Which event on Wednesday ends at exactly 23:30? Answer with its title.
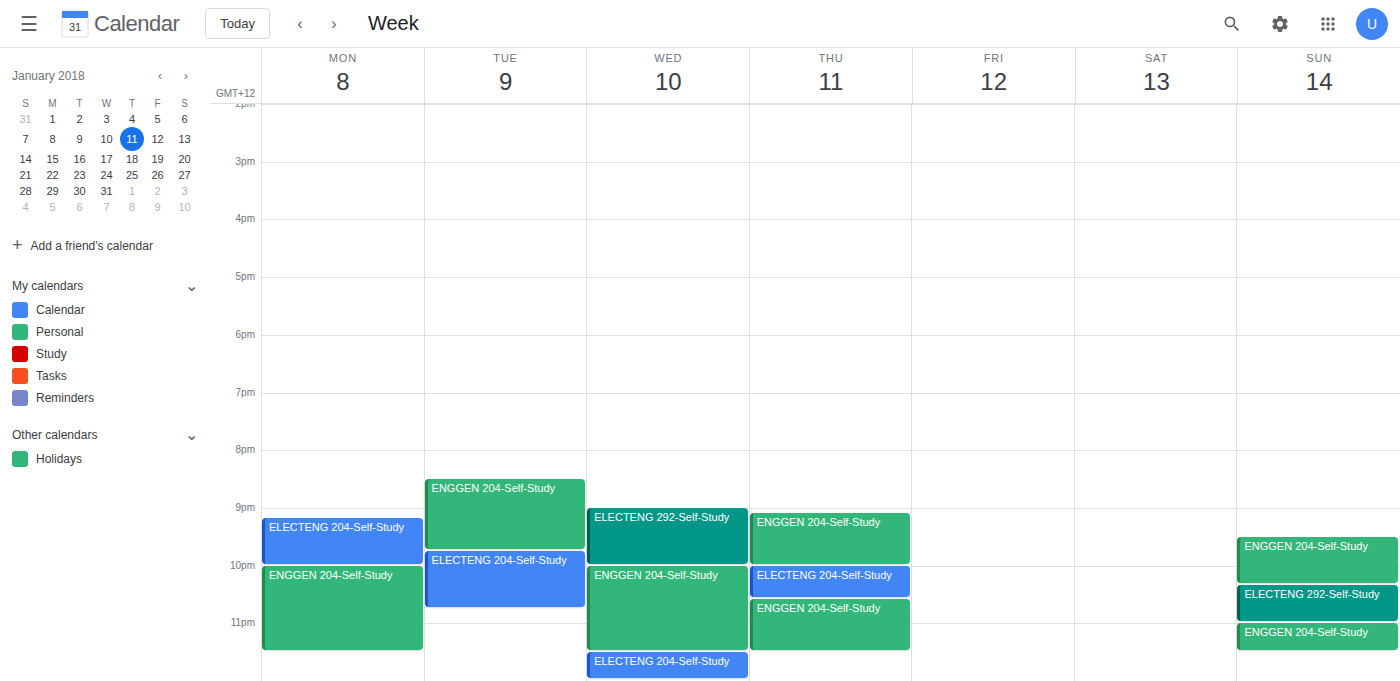
"ENGGEN 204-Self-Study"